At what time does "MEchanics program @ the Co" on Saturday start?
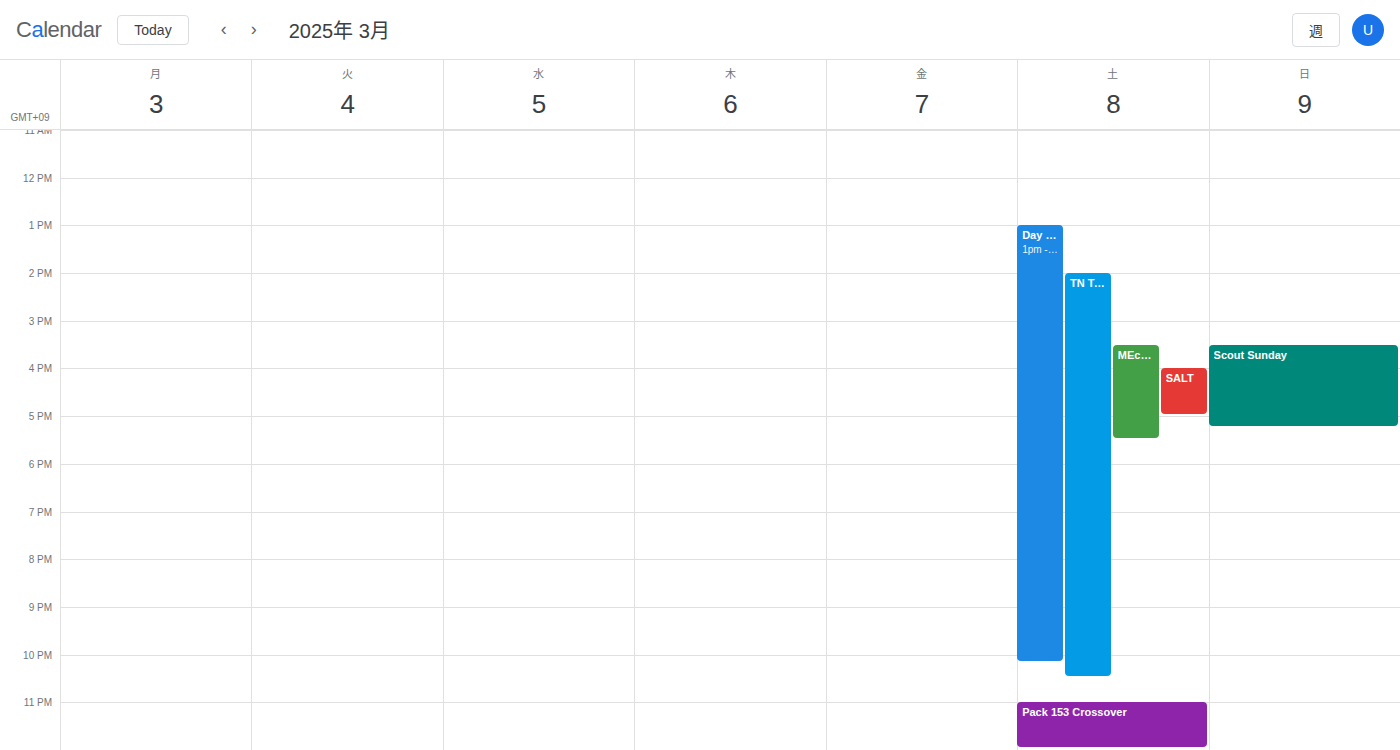
3:30 PM